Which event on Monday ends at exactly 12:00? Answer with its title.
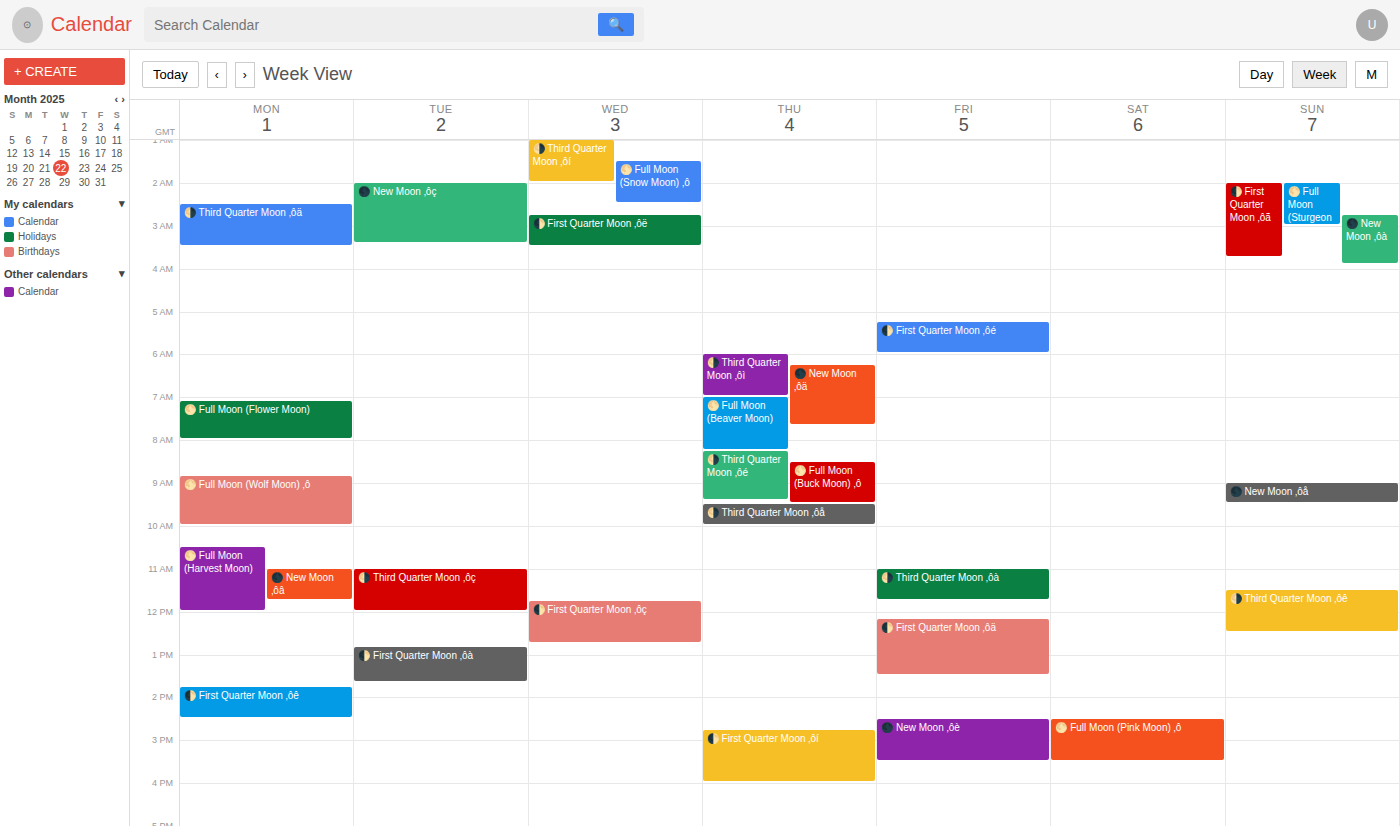
"🌕 Full Moon (Harvest Moon)"